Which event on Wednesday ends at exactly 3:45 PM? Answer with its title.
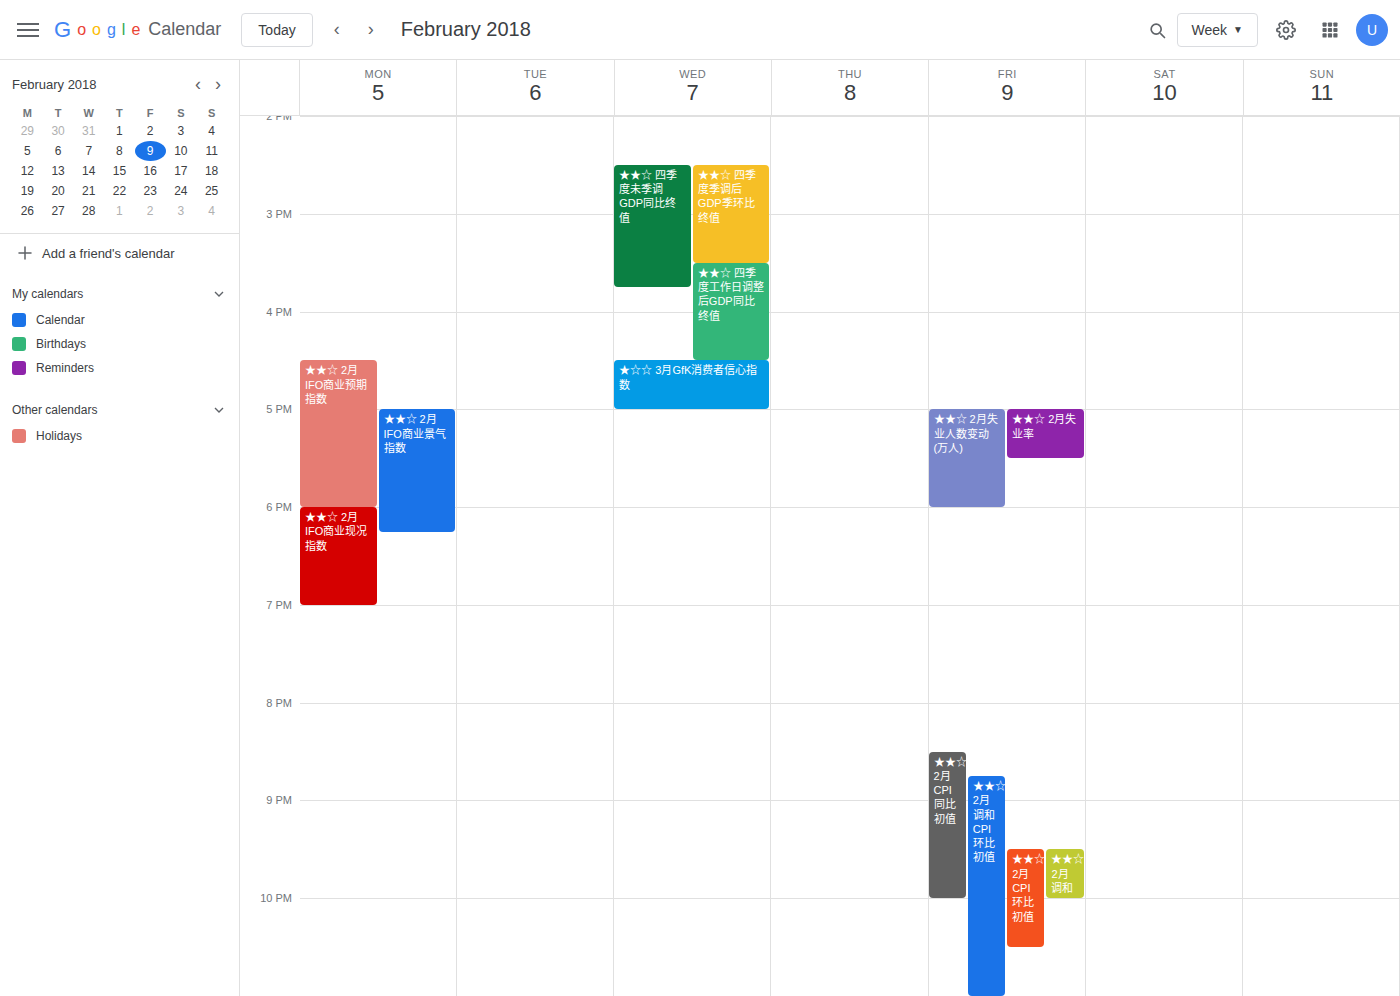
"★★☆ 四季度未季调GDP同比终值"